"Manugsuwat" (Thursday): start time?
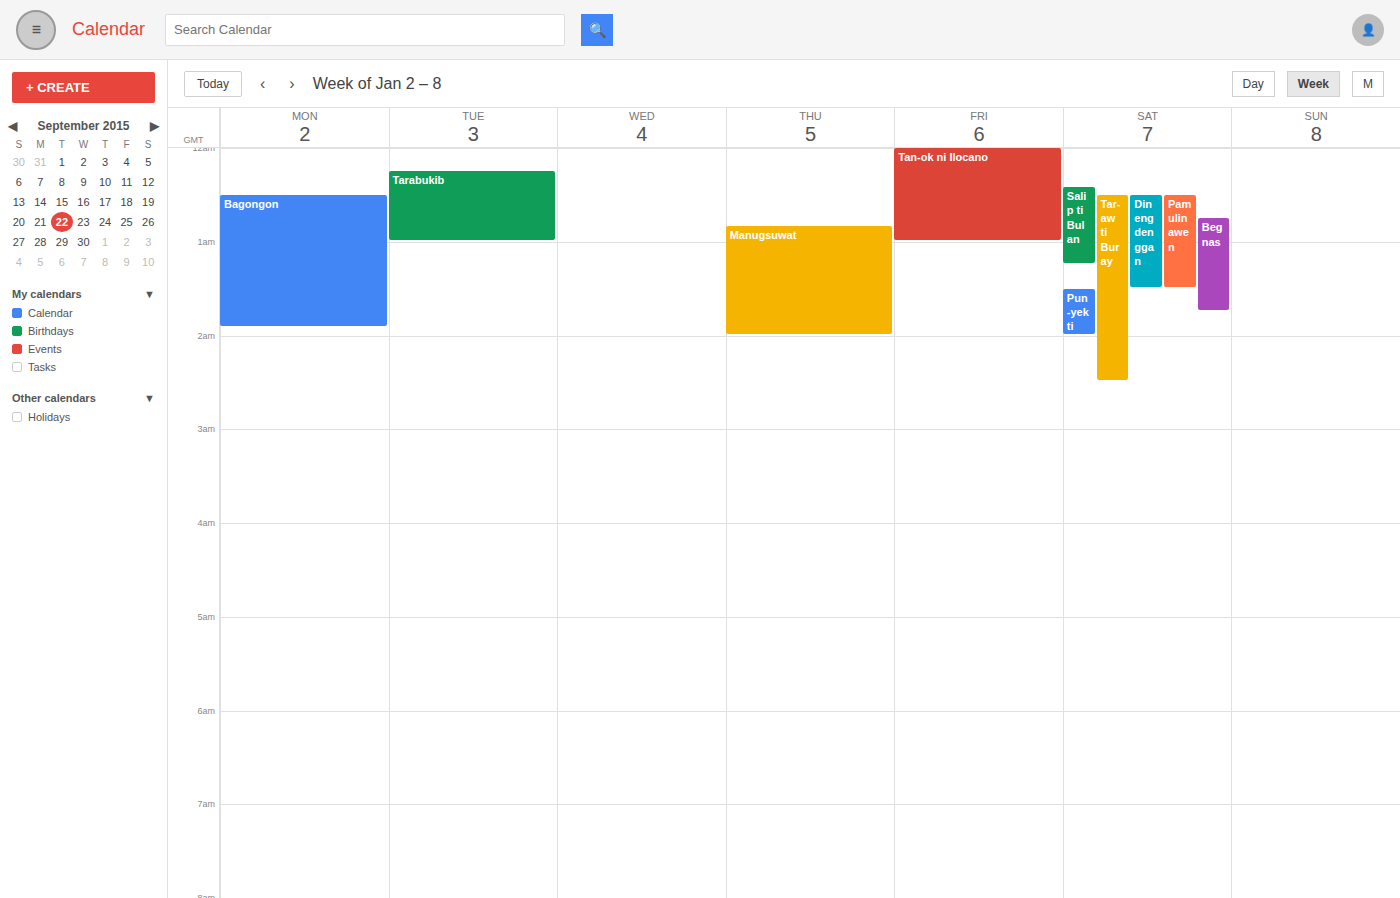
12:50 AM